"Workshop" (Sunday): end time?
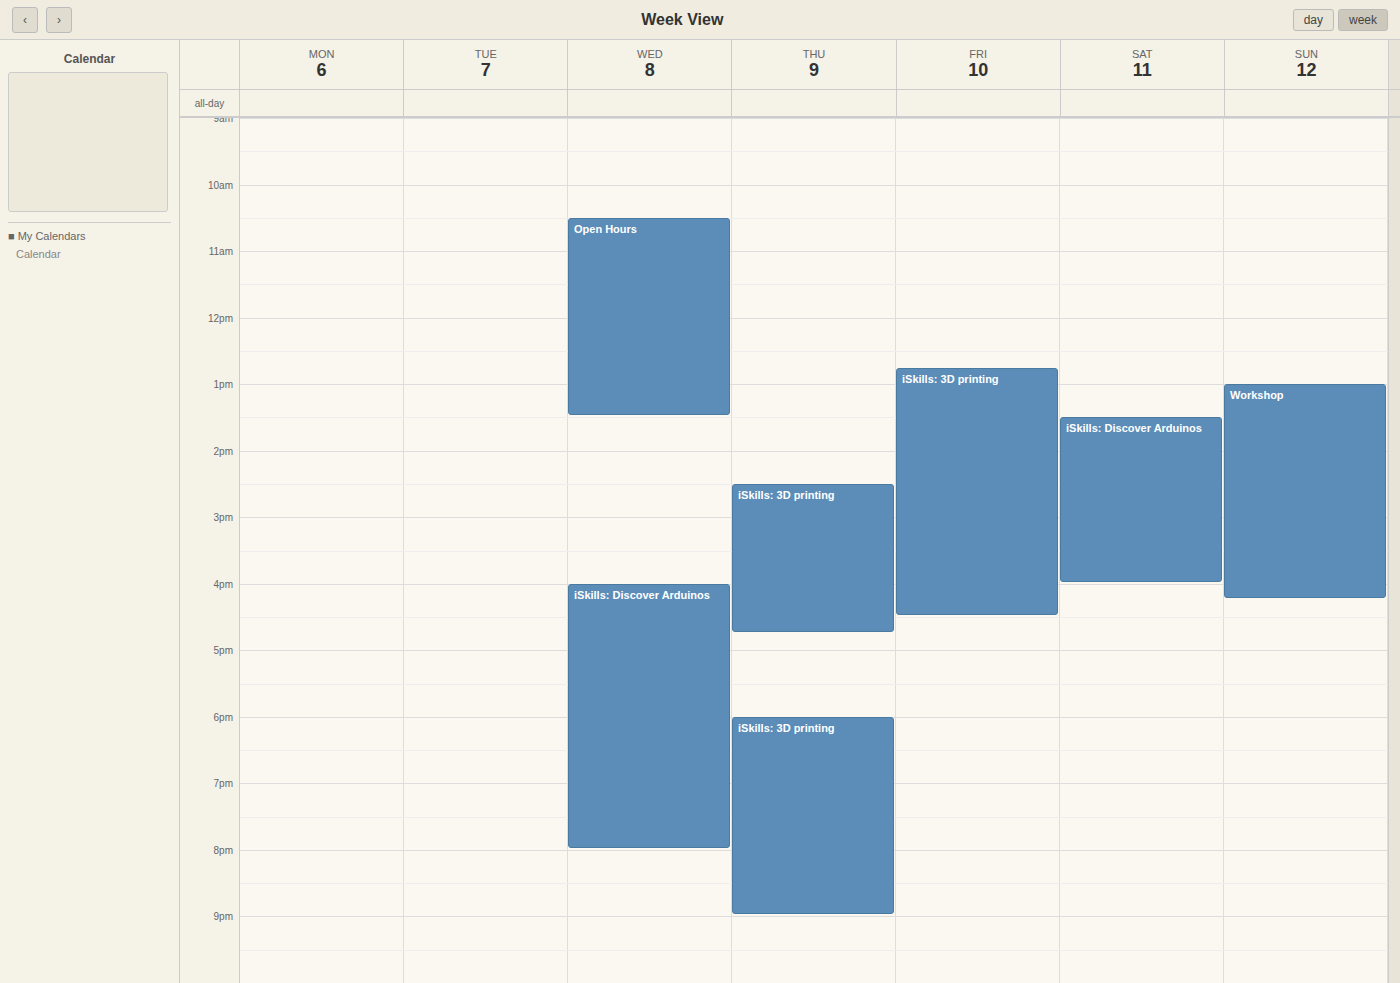
4:15 PM